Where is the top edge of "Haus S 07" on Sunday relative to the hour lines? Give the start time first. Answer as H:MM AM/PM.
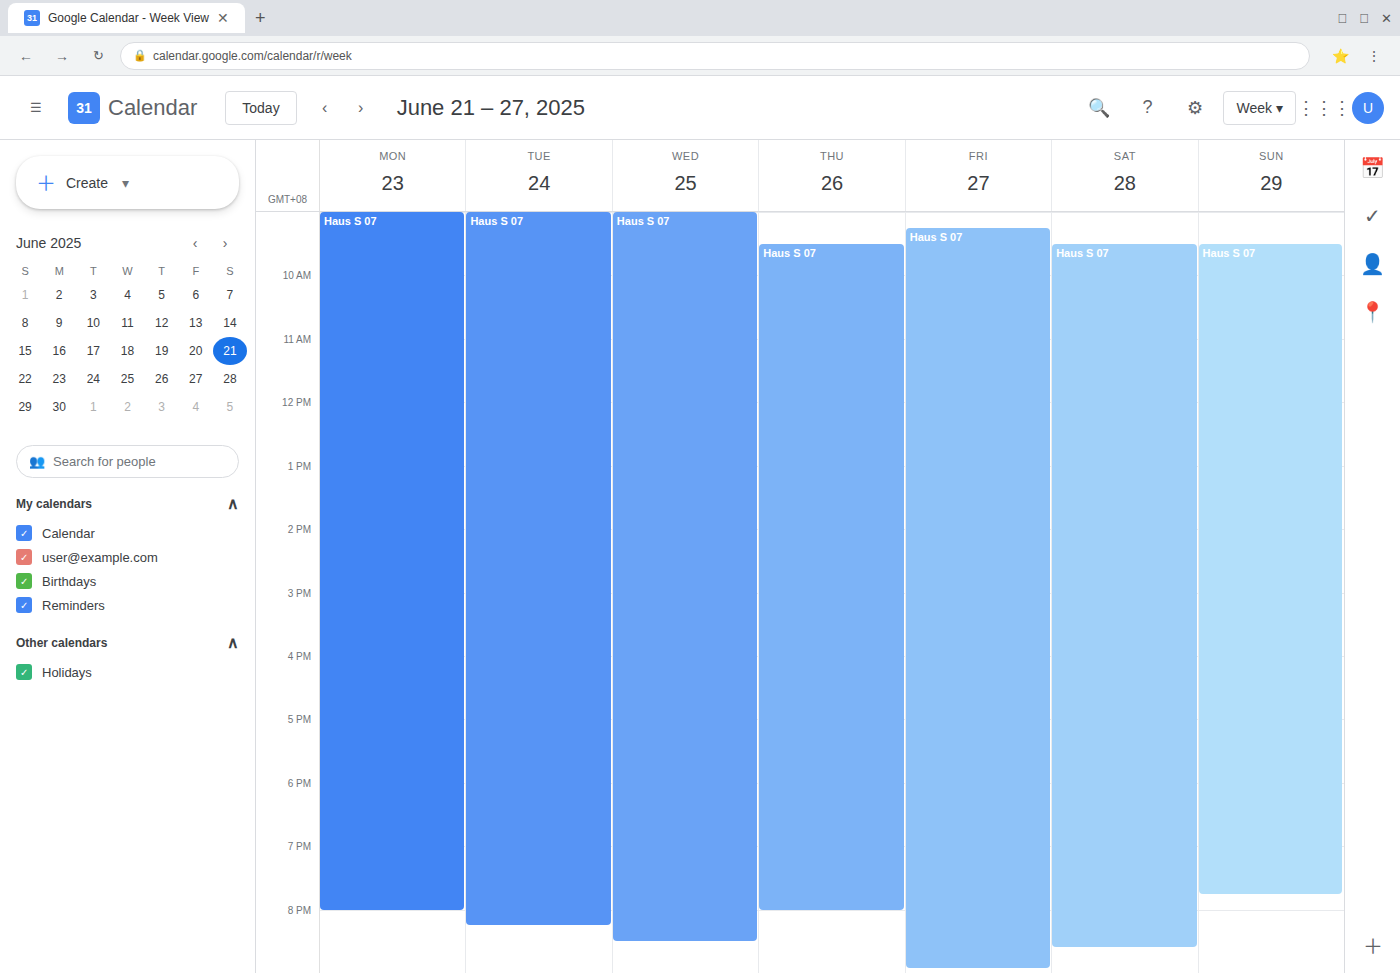
9:30 AM -- halfway between the 9 AM and 10 AM lines.